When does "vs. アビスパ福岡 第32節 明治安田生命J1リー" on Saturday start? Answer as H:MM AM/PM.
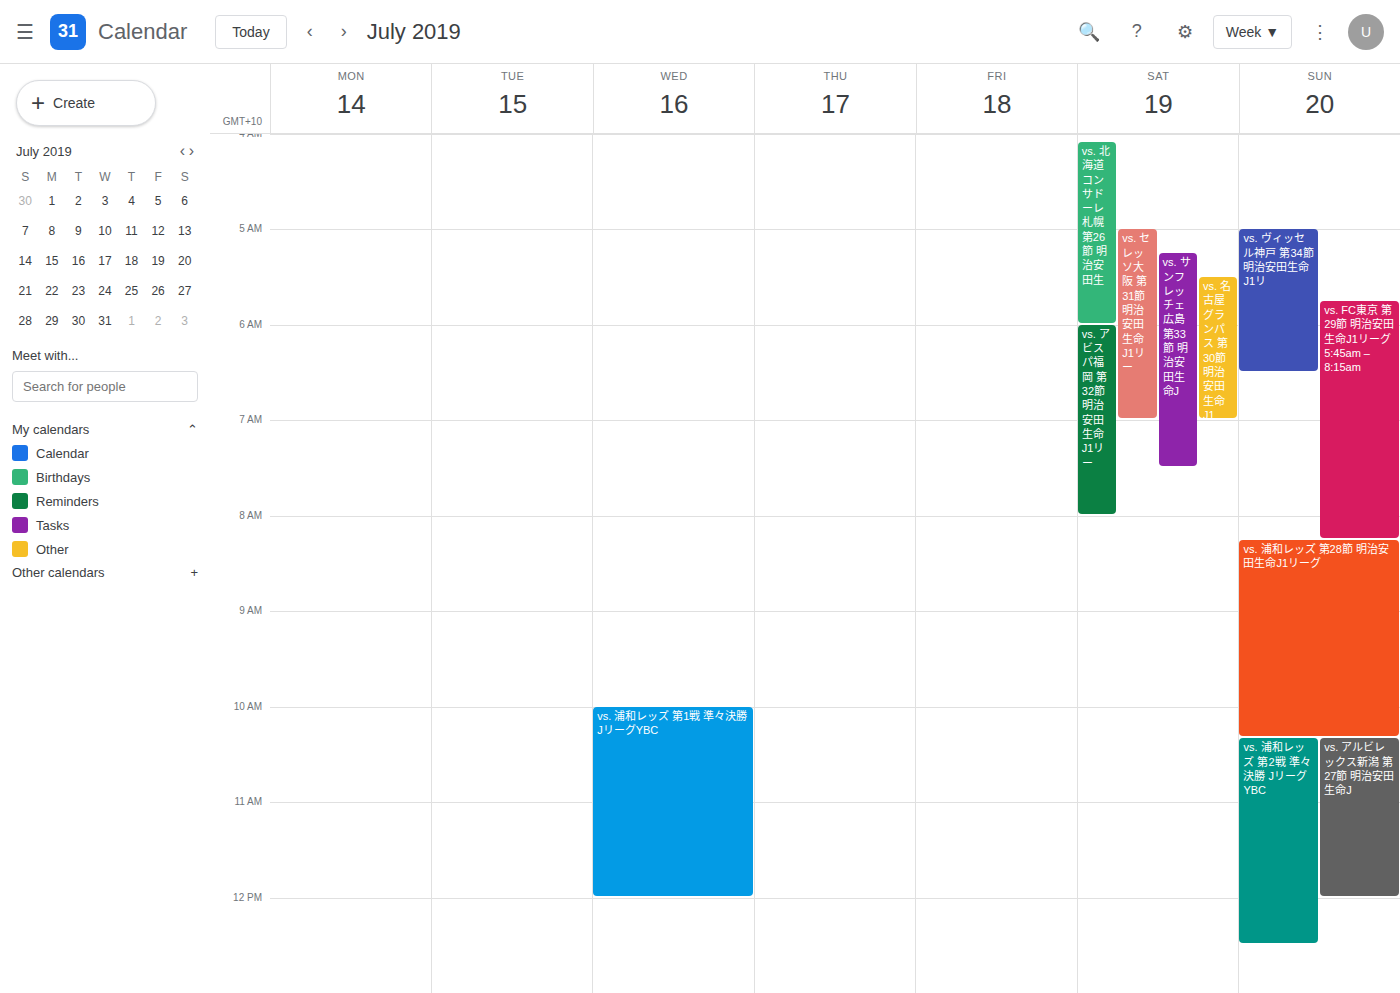
6:00 AM